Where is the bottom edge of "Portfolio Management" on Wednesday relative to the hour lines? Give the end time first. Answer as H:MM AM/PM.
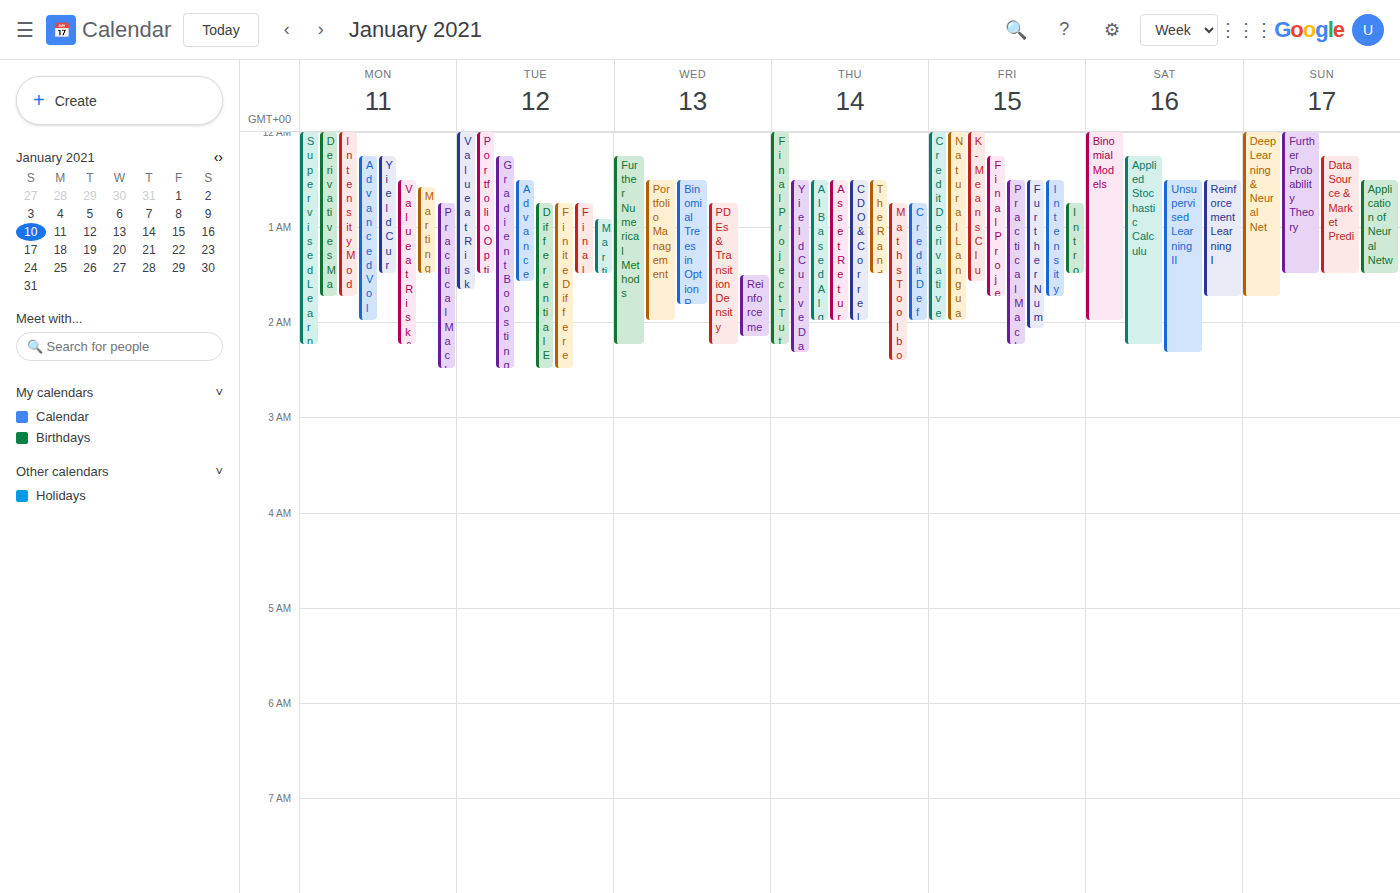
2:00 AM -- exactly on the 2 AM line.